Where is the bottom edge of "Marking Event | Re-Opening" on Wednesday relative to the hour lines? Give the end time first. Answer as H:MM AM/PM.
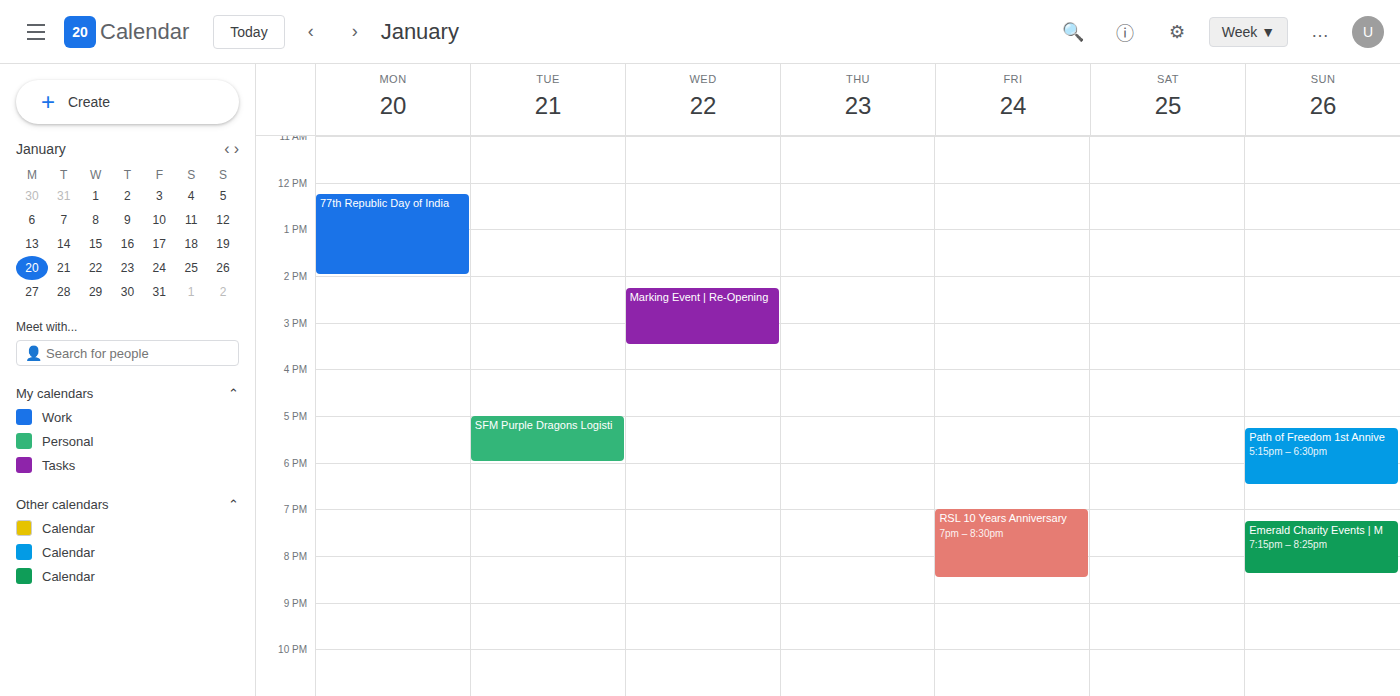
3:30 PM -- halfway between the 3 PM and 4 PM lines.